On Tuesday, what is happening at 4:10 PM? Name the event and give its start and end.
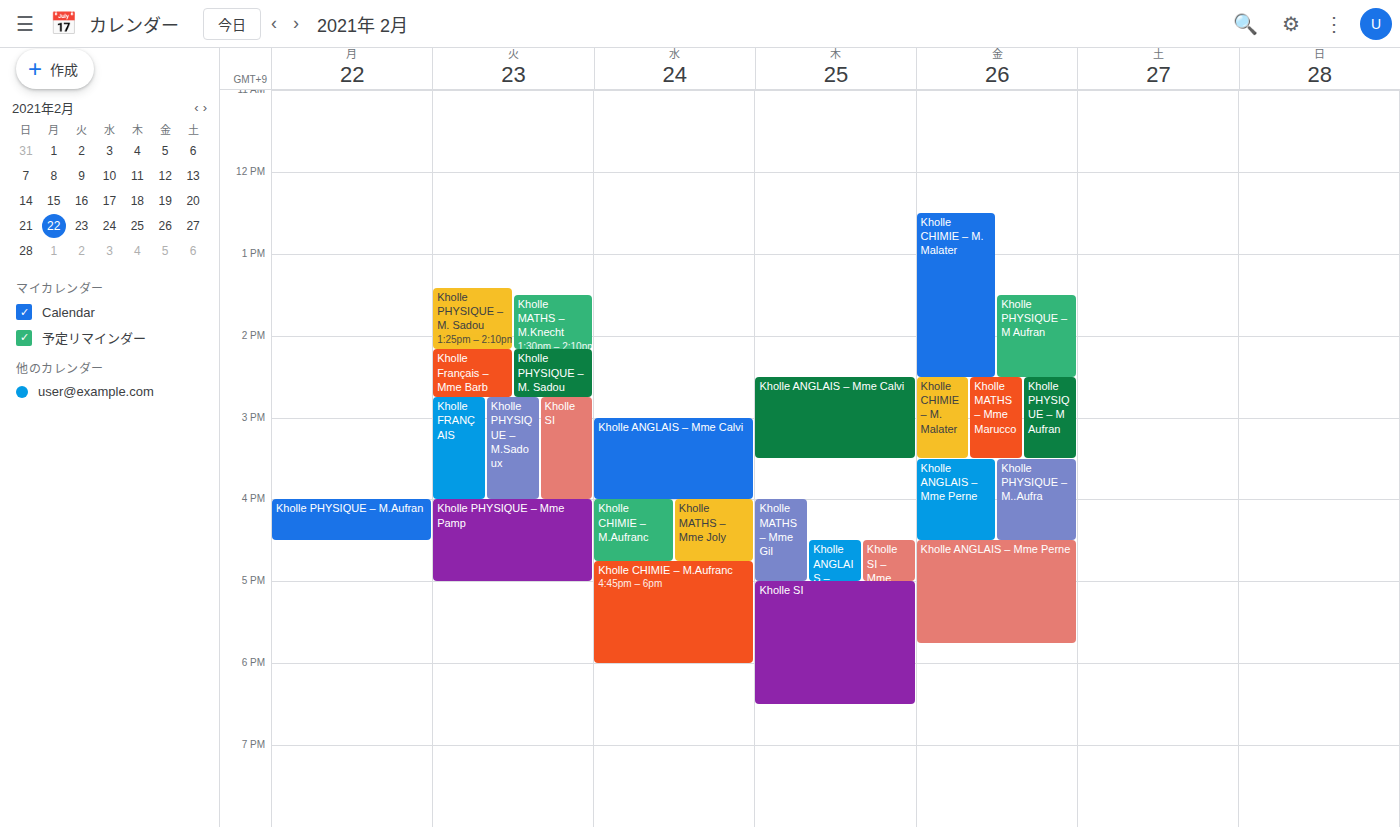
"Kholle PHYSIQUE – Mme Pamp", 4:00 PM to 5:00 PM